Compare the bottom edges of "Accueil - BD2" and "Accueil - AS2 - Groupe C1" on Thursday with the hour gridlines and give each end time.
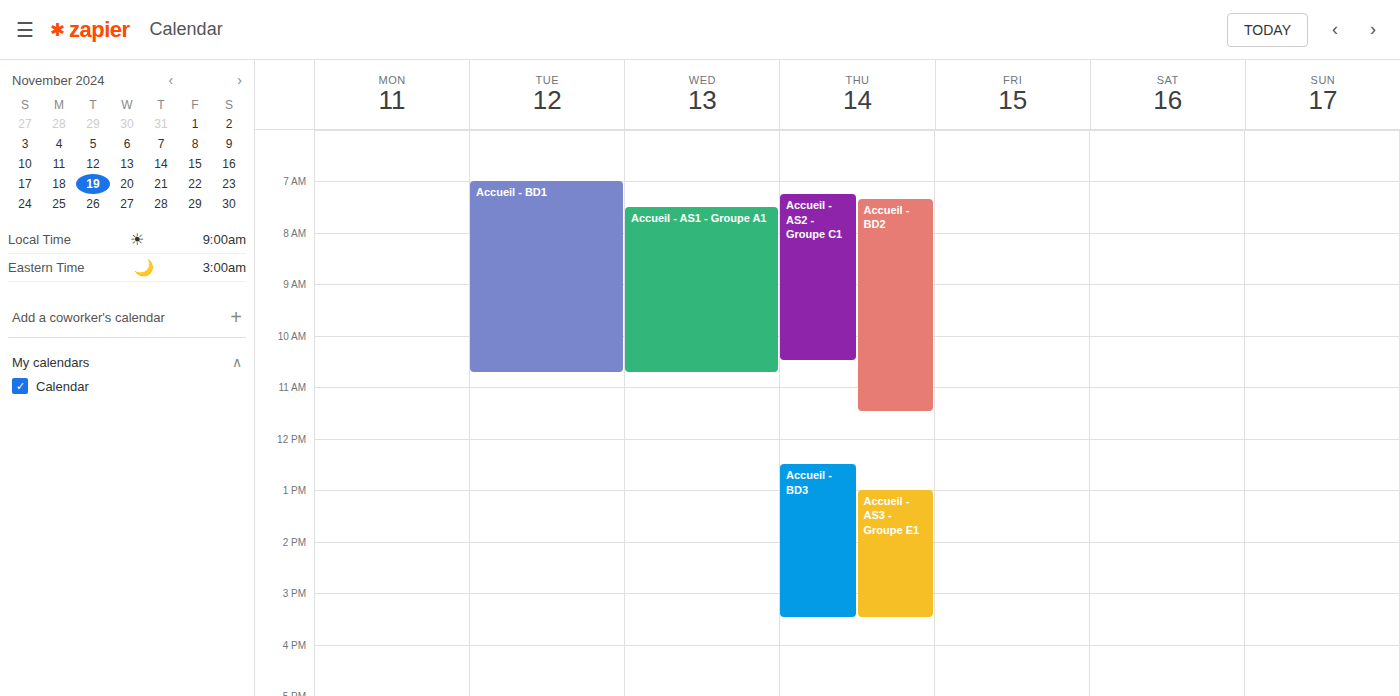
"Accueil - BD2": 11:30 AM, halfway between the 11 AM and 12 PM lines. "Accueil - AS2 - Groupe C1": 10:30 AM, halfway between the 10 AM and 11 AM lines.